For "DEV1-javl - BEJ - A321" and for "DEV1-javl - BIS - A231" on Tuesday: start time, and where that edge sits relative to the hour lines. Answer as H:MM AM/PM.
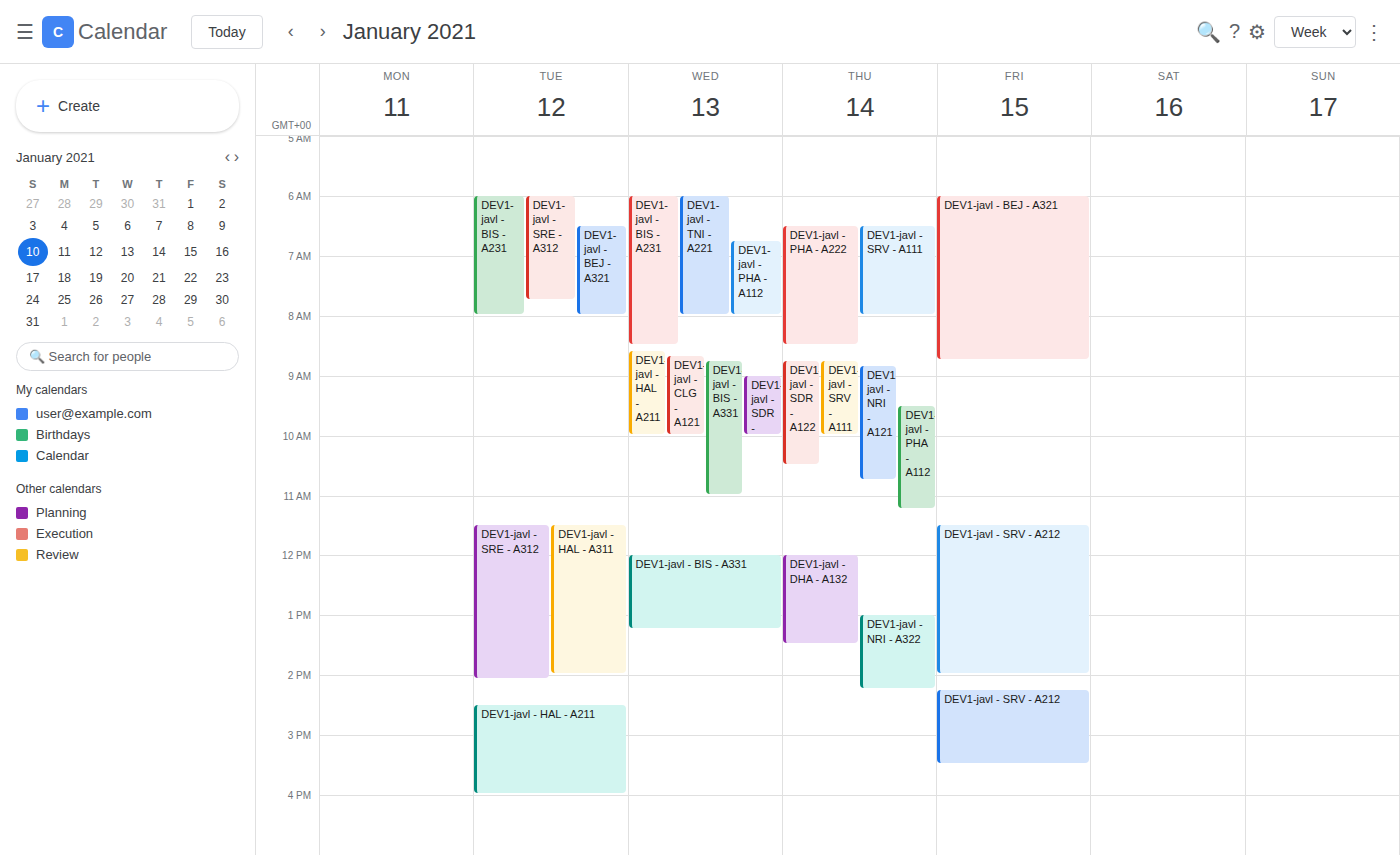
"DEV1-javl - BEJ - A321": 6:30 AM, halfway between the 6 AM and 7 AM lines. "DEV1-javl - BIS - A231": 6:00 AM, exactly on the 6 AM line.